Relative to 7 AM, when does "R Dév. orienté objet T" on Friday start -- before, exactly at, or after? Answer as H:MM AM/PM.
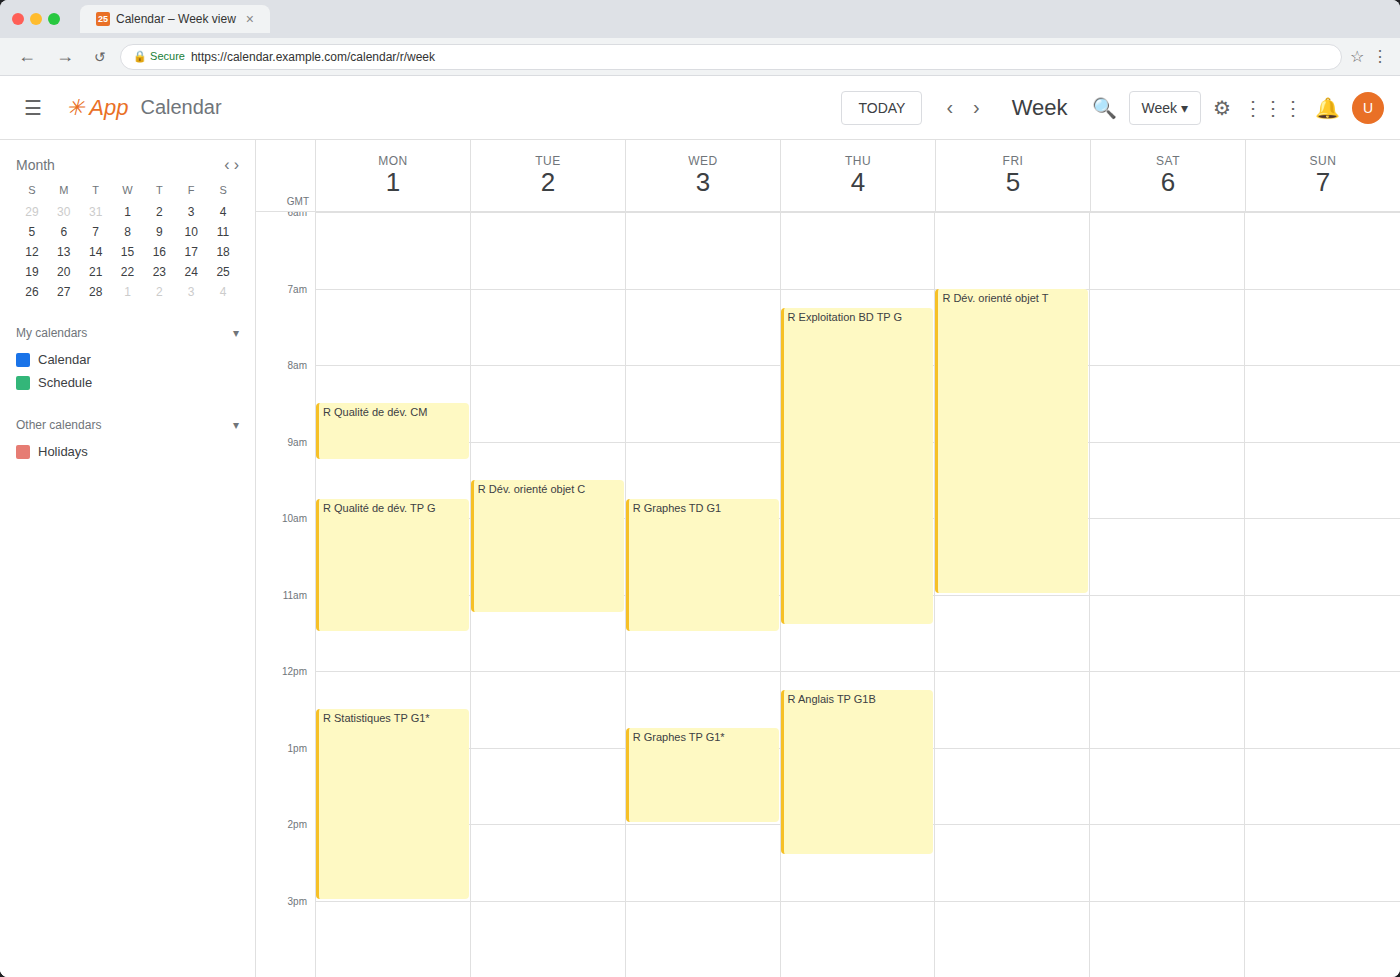
7:00 AM -- exactly at 7 AM, on the 7 AM line.